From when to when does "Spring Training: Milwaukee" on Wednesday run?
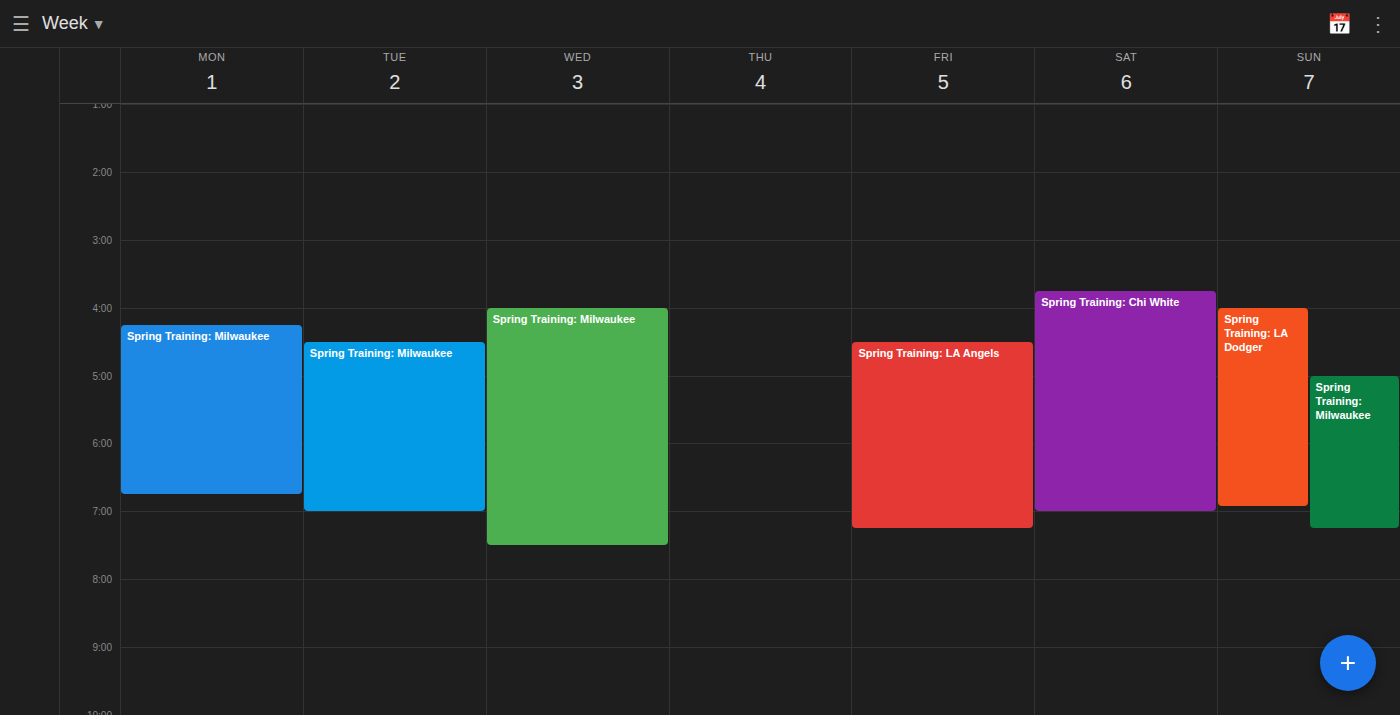
4:00 PM to 7:30 PM